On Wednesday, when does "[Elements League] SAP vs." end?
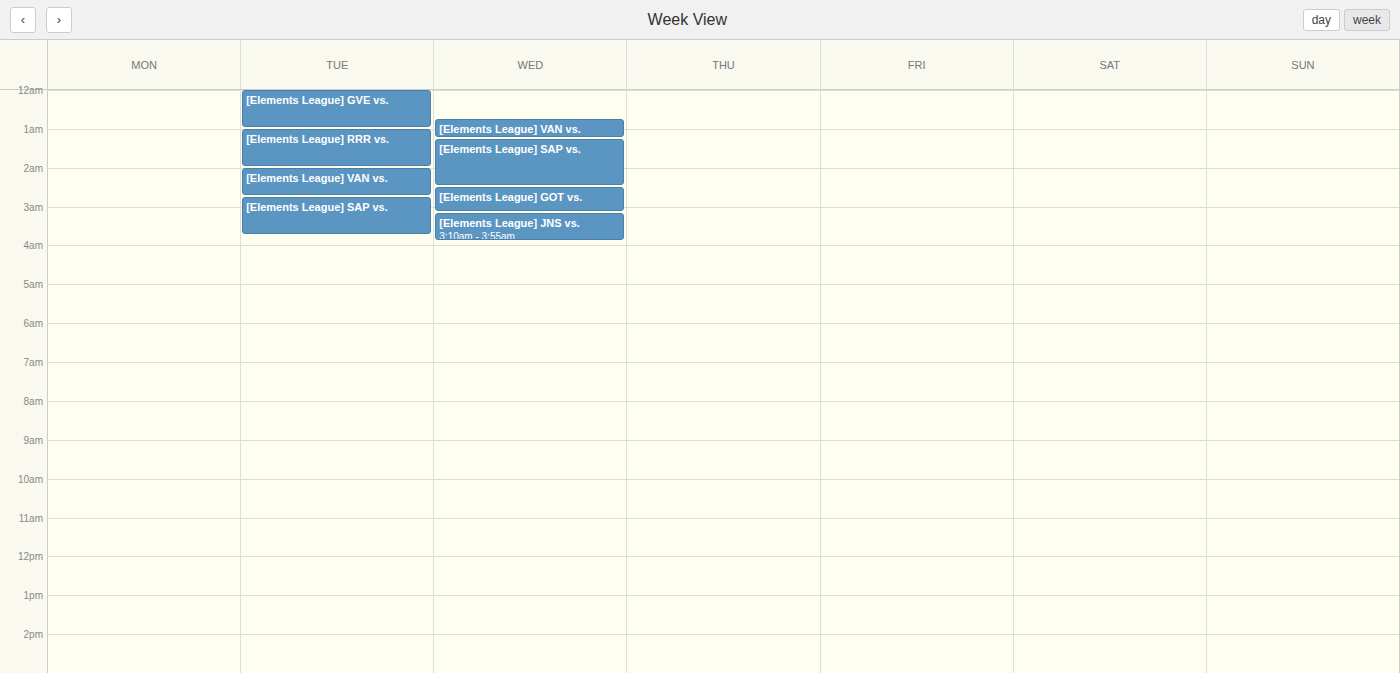
02:30